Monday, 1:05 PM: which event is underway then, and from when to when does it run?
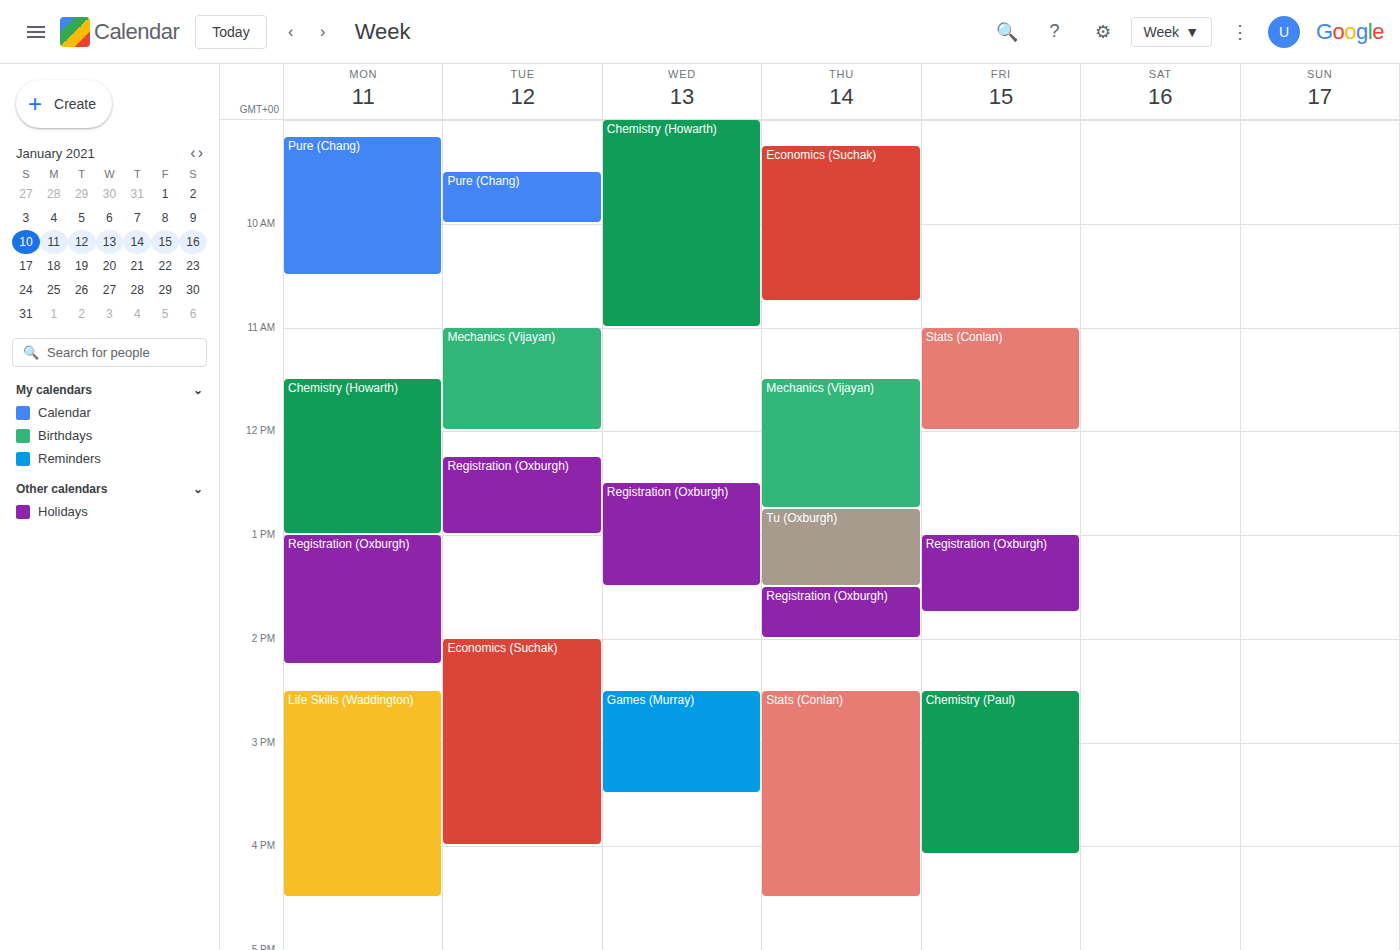
"Registration (Oxburgh)", 1:00 PM to 2:15 PM